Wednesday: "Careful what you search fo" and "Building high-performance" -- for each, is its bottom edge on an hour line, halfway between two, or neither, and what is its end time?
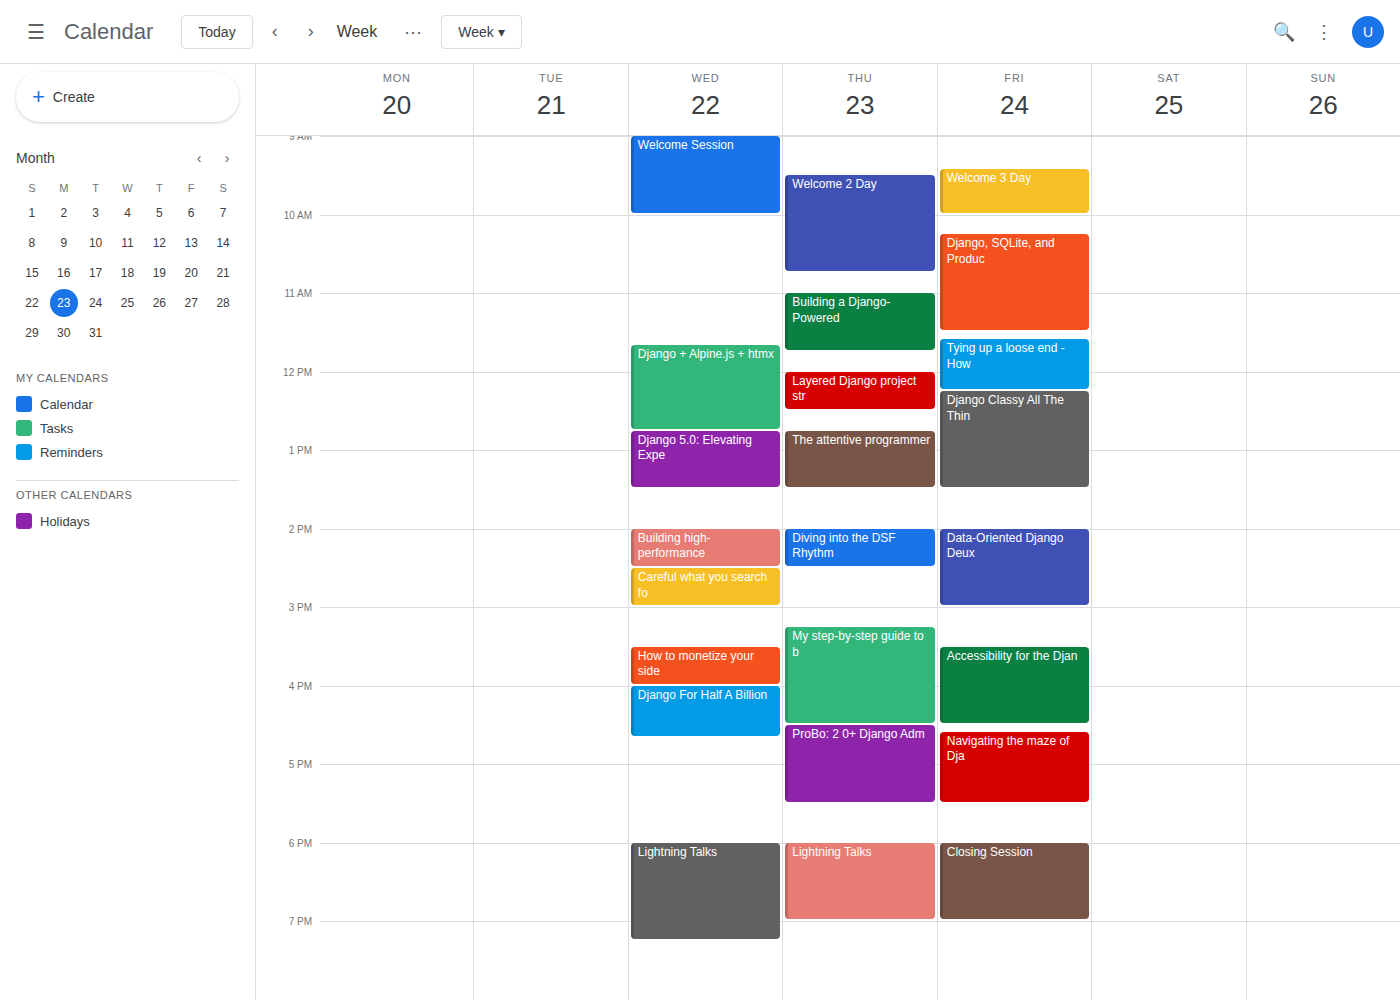
"Careful what you search fo": 3:00 PM, exactly on the 3 PM line. "Building high-performance": 2:30 PM, halfway between the 2 PM and 3 PM lines.